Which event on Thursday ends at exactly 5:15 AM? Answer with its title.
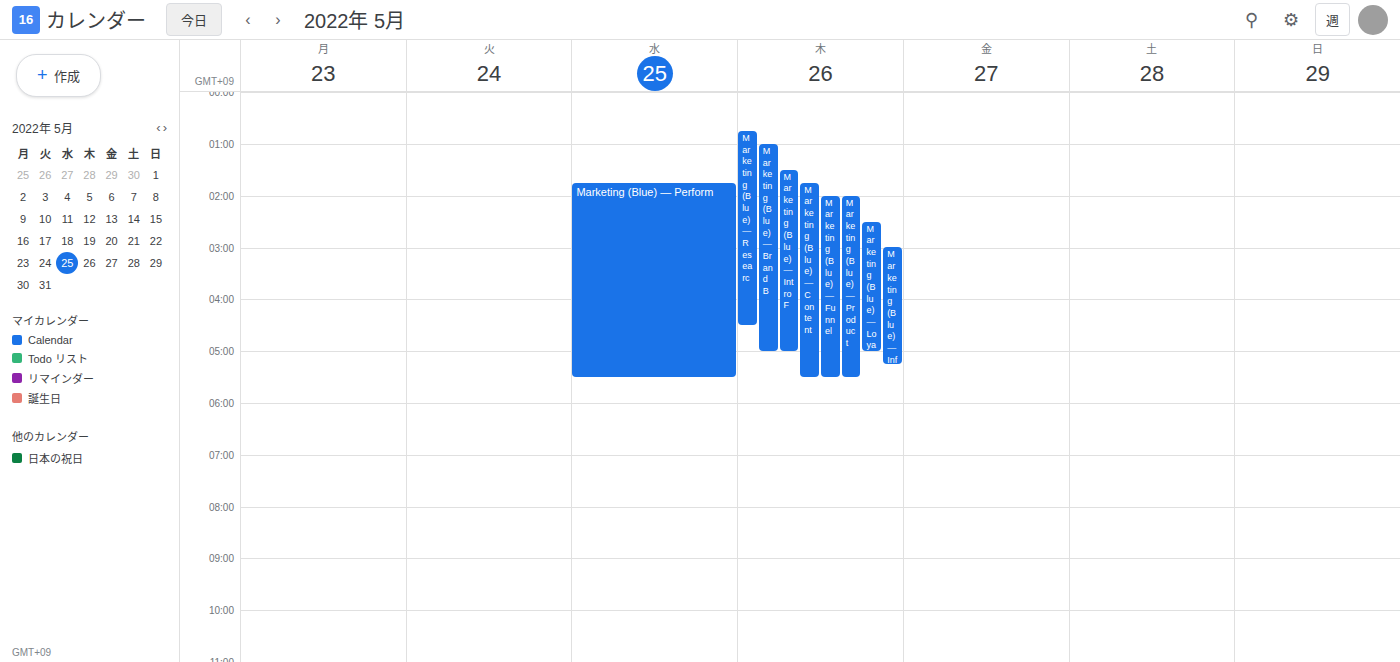
"Marketing (Blue) — Influen"